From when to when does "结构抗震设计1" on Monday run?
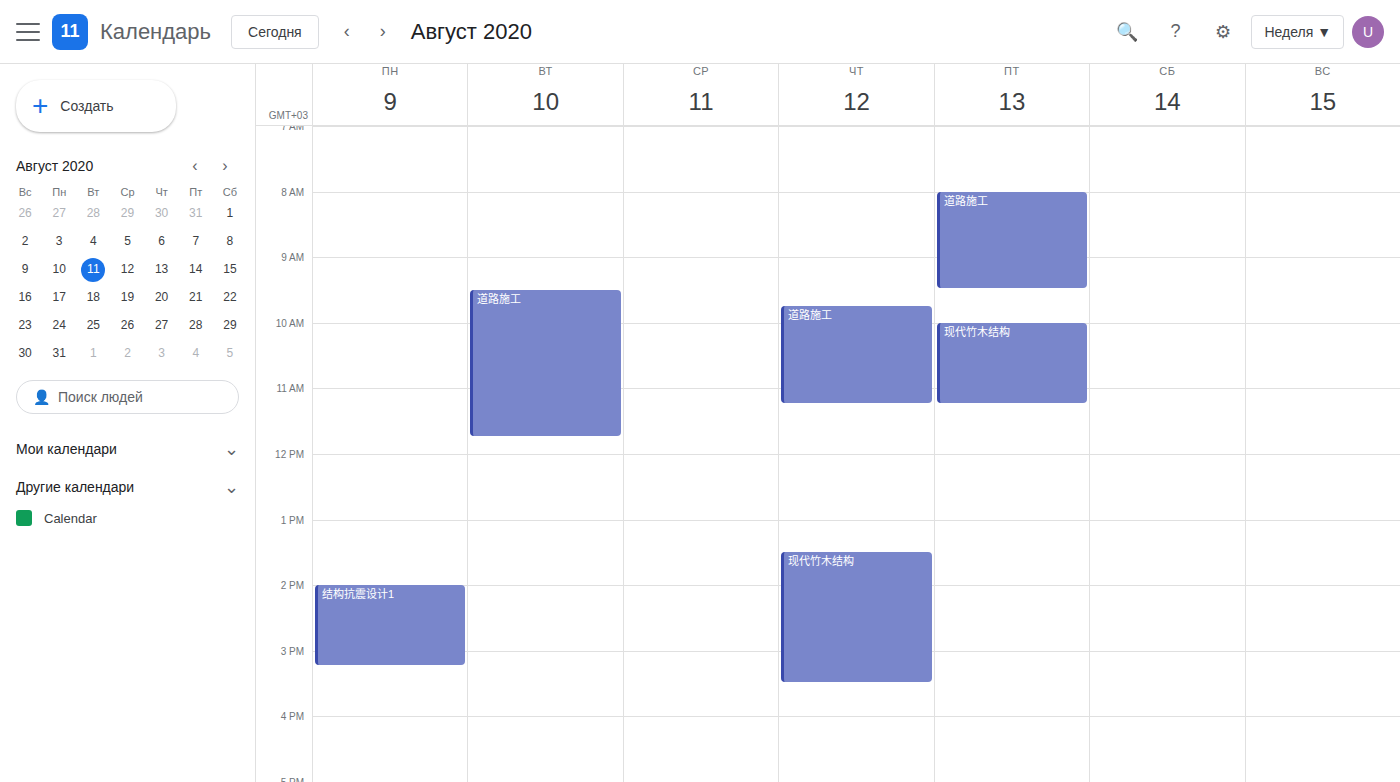
2:00 PM to 3:15 PM